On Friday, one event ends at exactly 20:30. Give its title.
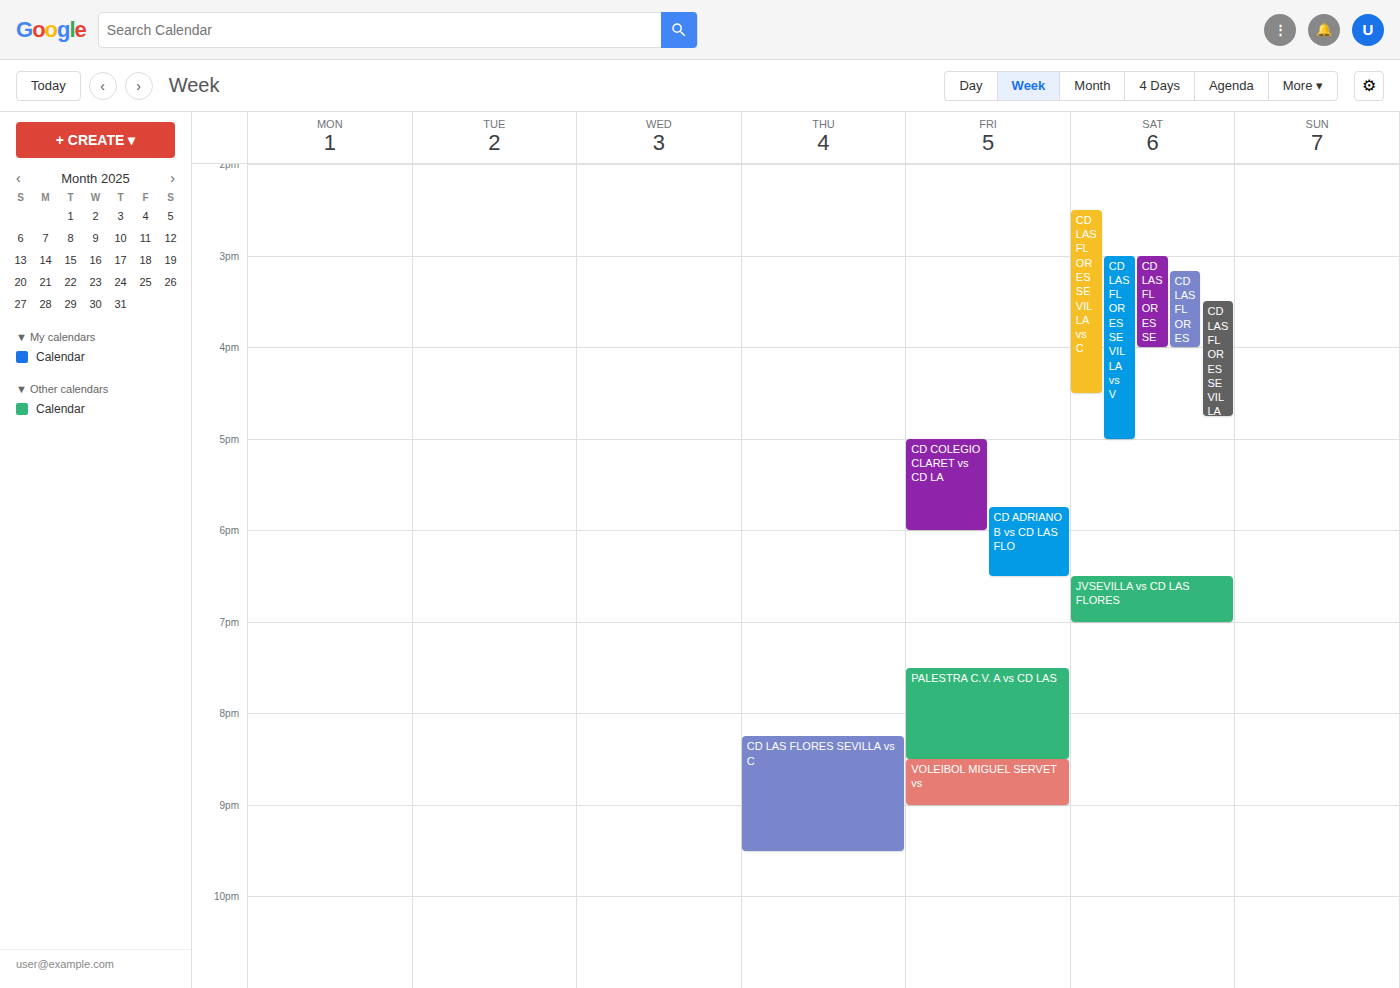
"PALESTRA C.V. A vs CD LAS"